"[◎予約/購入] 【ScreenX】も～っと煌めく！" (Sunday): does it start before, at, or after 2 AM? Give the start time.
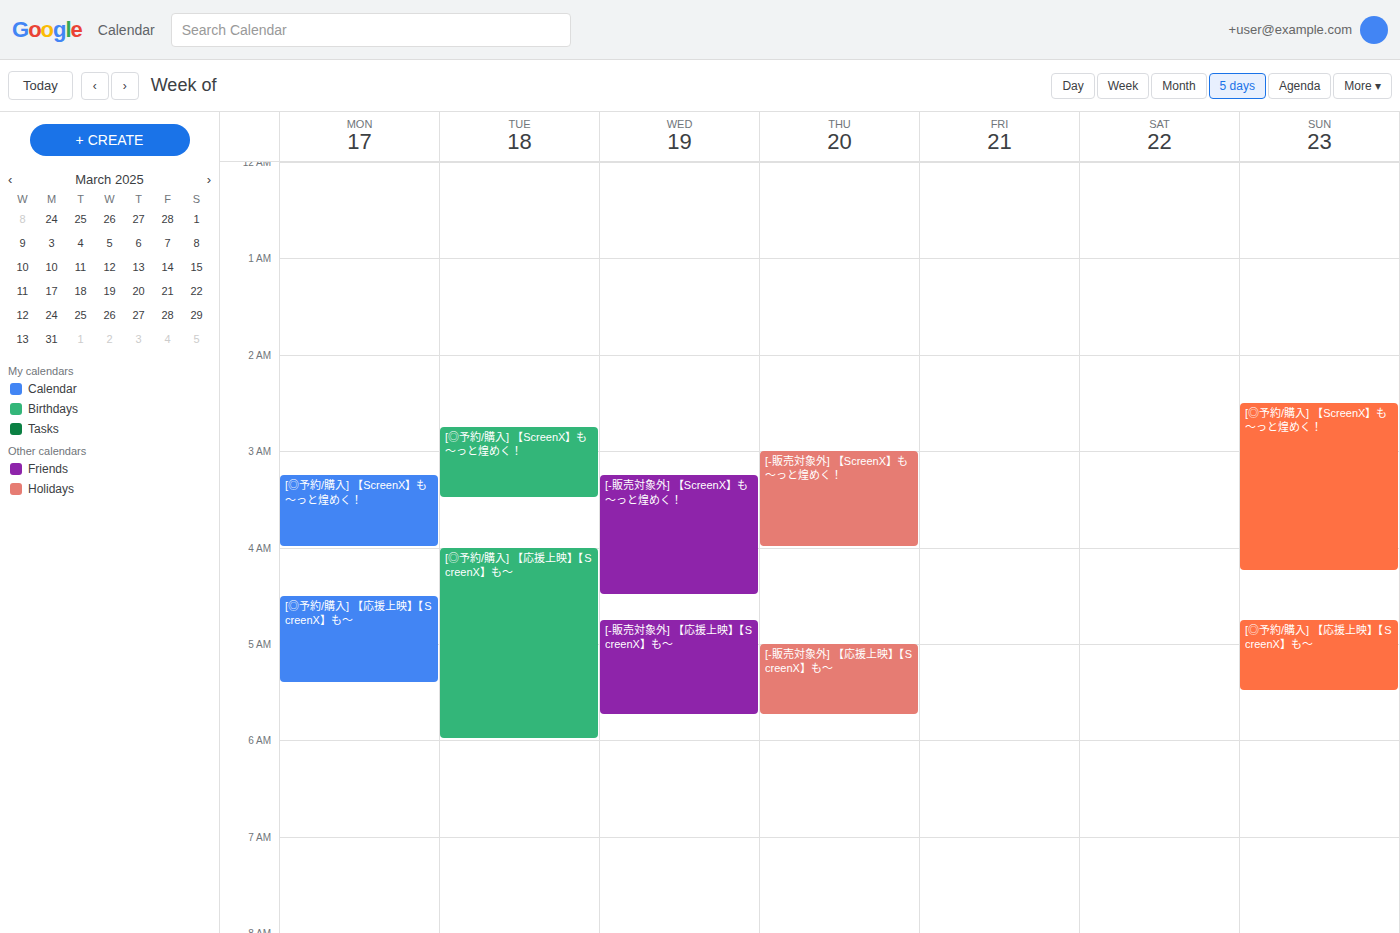
2:30 AM -- after 2 AM, 30 minutes below the 2 AM line.